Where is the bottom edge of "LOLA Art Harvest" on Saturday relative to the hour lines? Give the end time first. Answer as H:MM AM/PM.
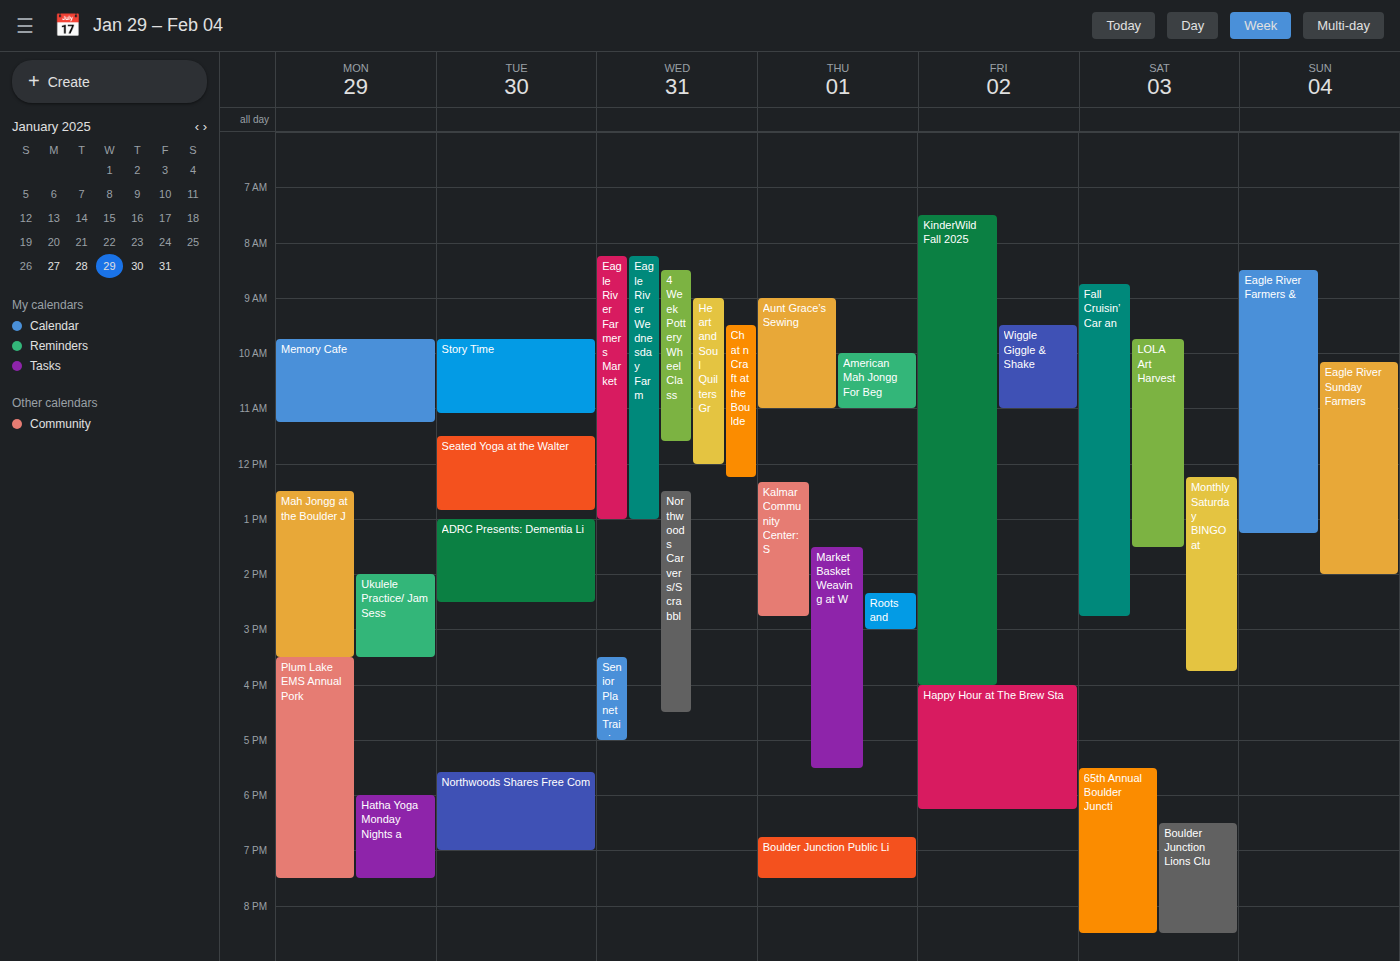
1:30 PM -- halfway between the 1 PM and 2 PM lines.